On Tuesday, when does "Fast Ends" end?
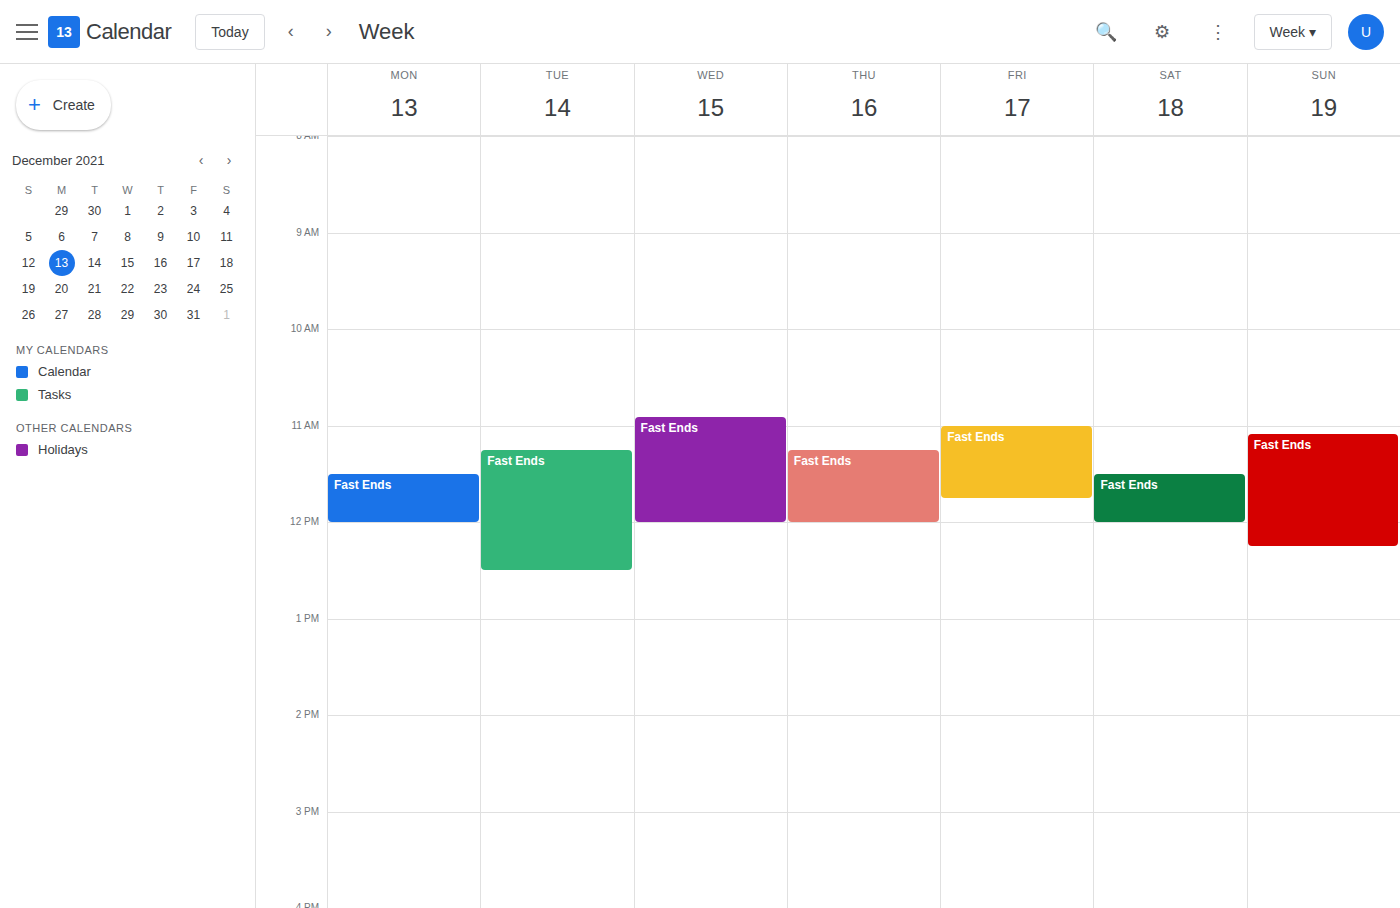
12:30 PM